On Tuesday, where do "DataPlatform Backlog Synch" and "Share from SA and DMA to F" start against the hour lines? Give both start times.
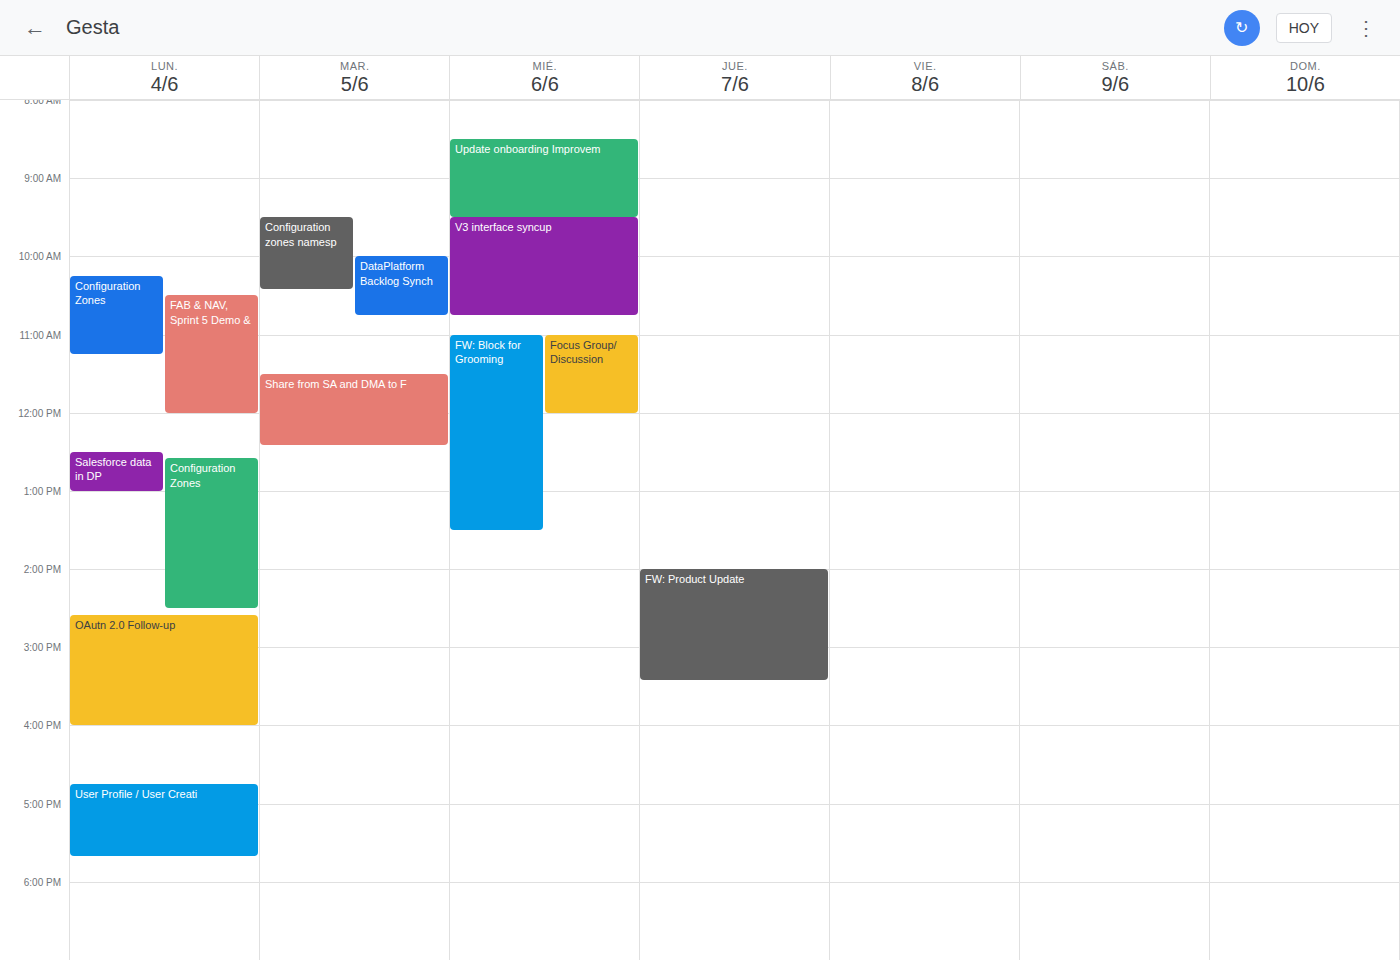
"DataPlatform Backlog Synch": 10:00 AM, exactly on the 10 AM line. "Share from SA and DMA to F": 11:30 AM, halfway between the 11 AM and 12 PM lines.